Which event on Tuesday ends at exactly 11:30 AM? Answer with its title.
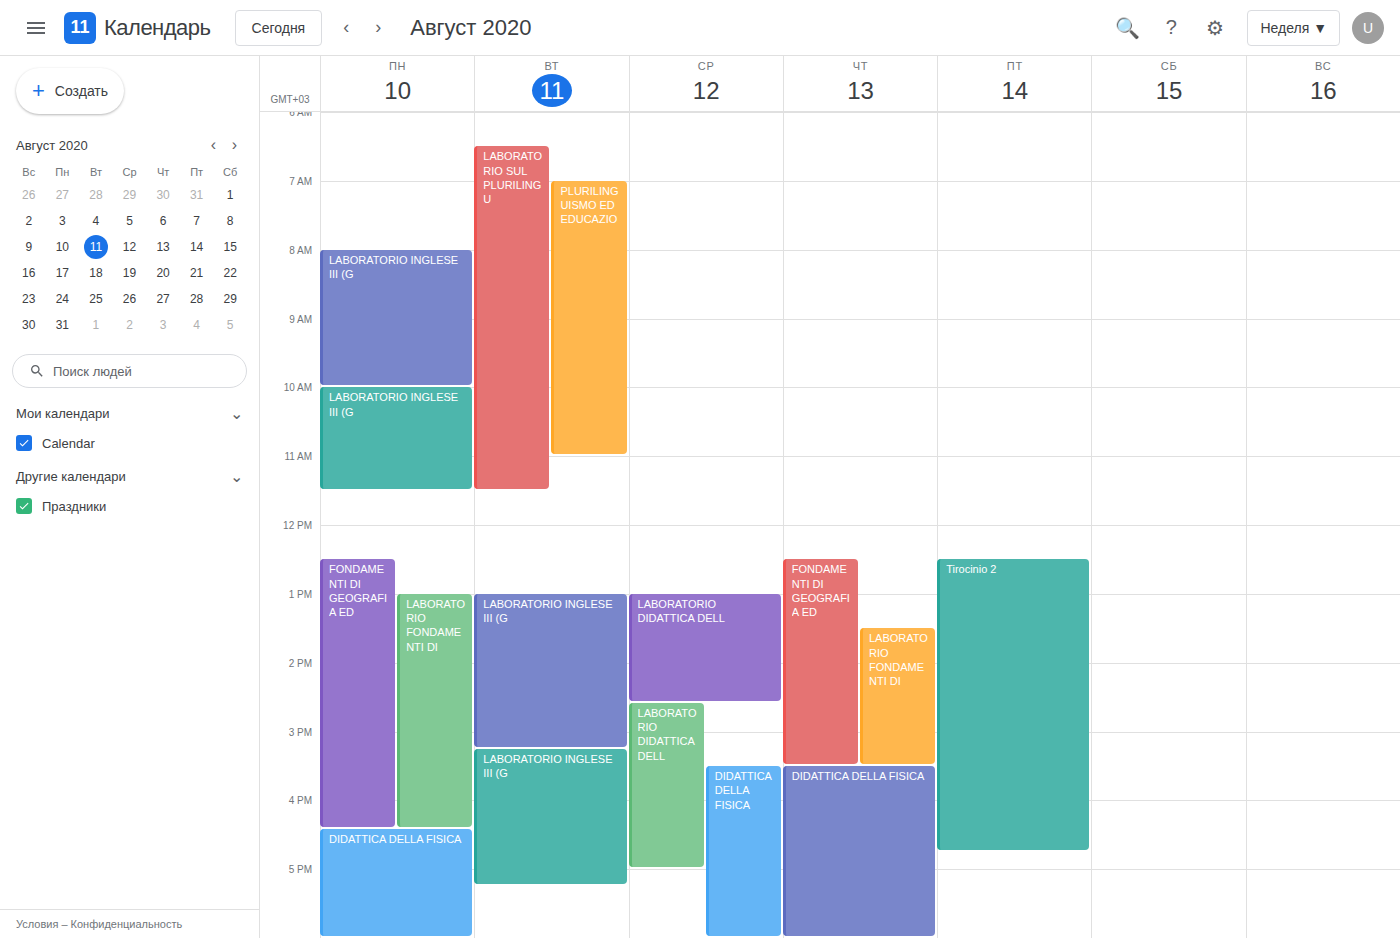
"LABORATORIO SUL PLURILINGU"